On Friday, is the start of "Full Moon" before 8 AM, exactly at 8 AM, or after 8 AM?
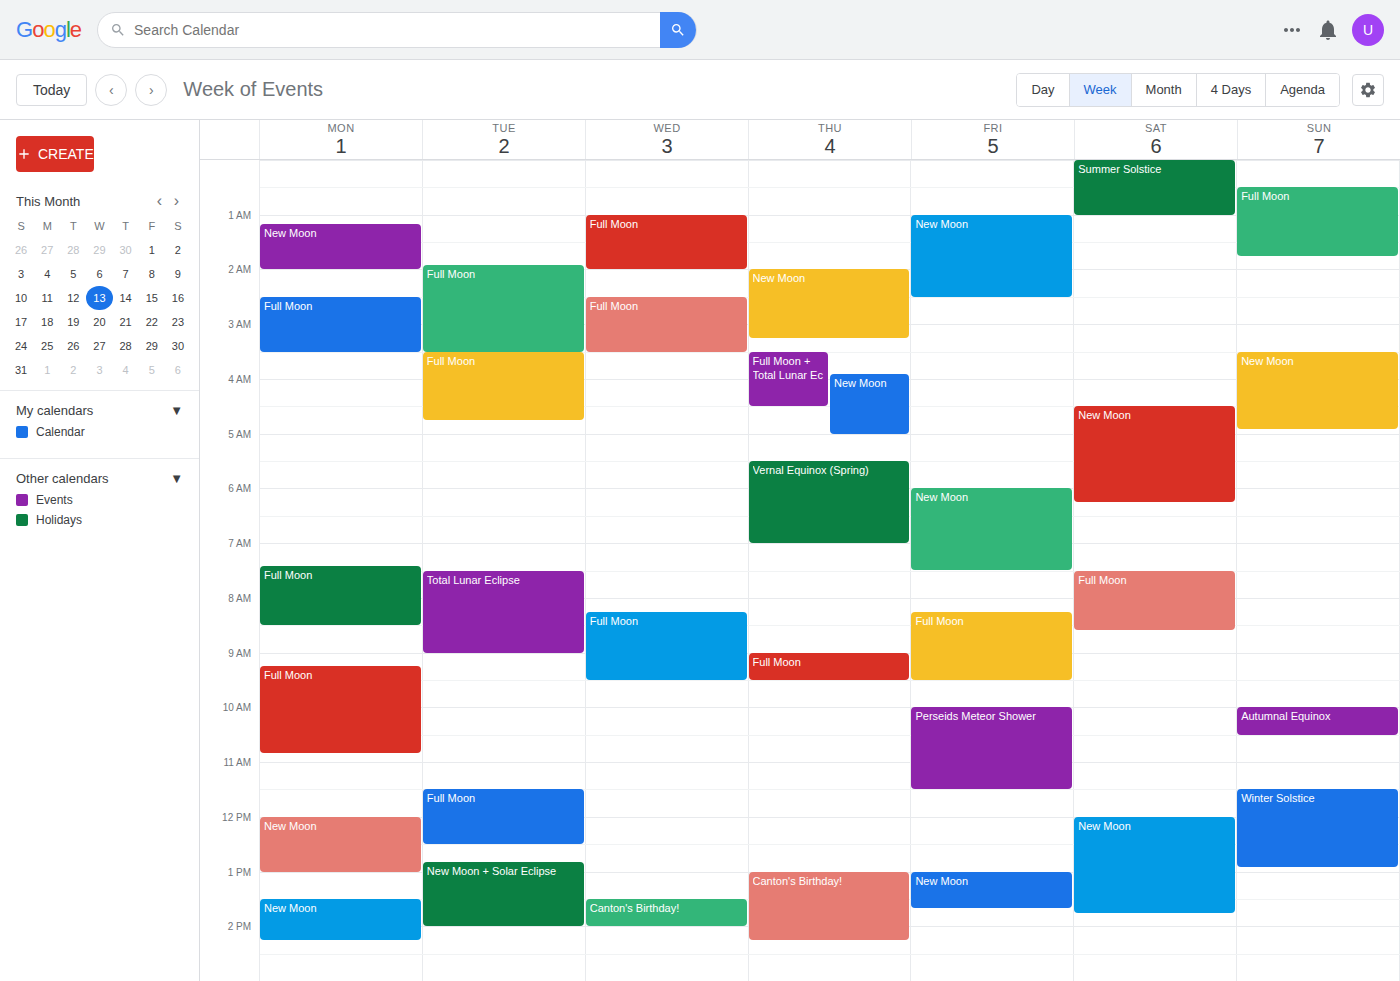
8:15 AM -- after 8 AM, 15 minutes below the 8 AM line.